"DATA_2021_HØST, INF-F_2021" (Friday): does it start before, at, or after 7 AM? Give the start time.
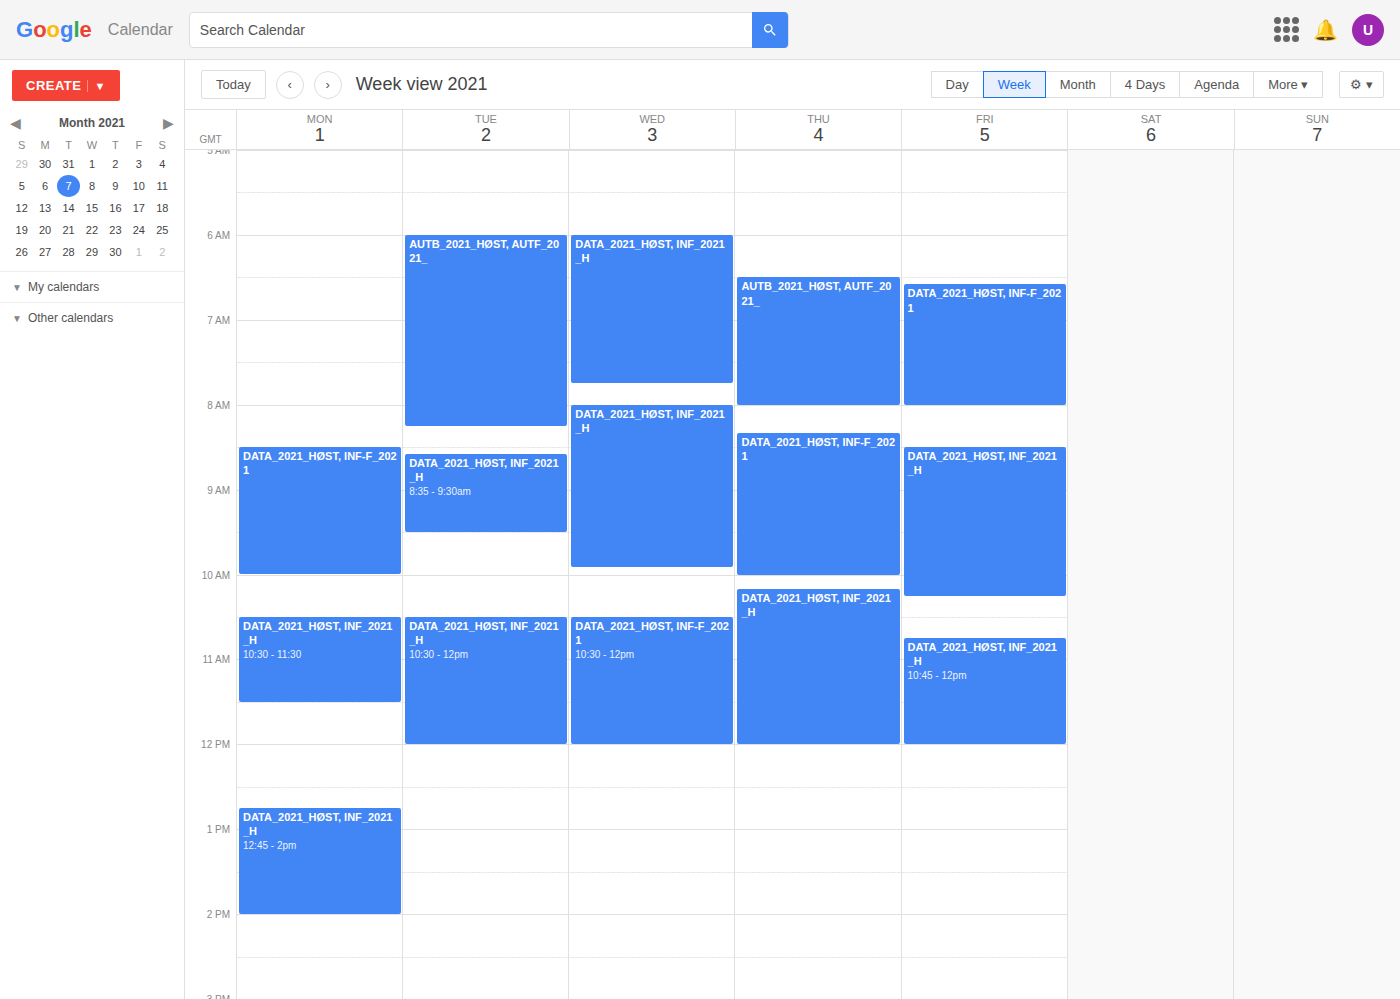
6:35 AM -- before 7 AM, 25 minutes above the 7 AM line.